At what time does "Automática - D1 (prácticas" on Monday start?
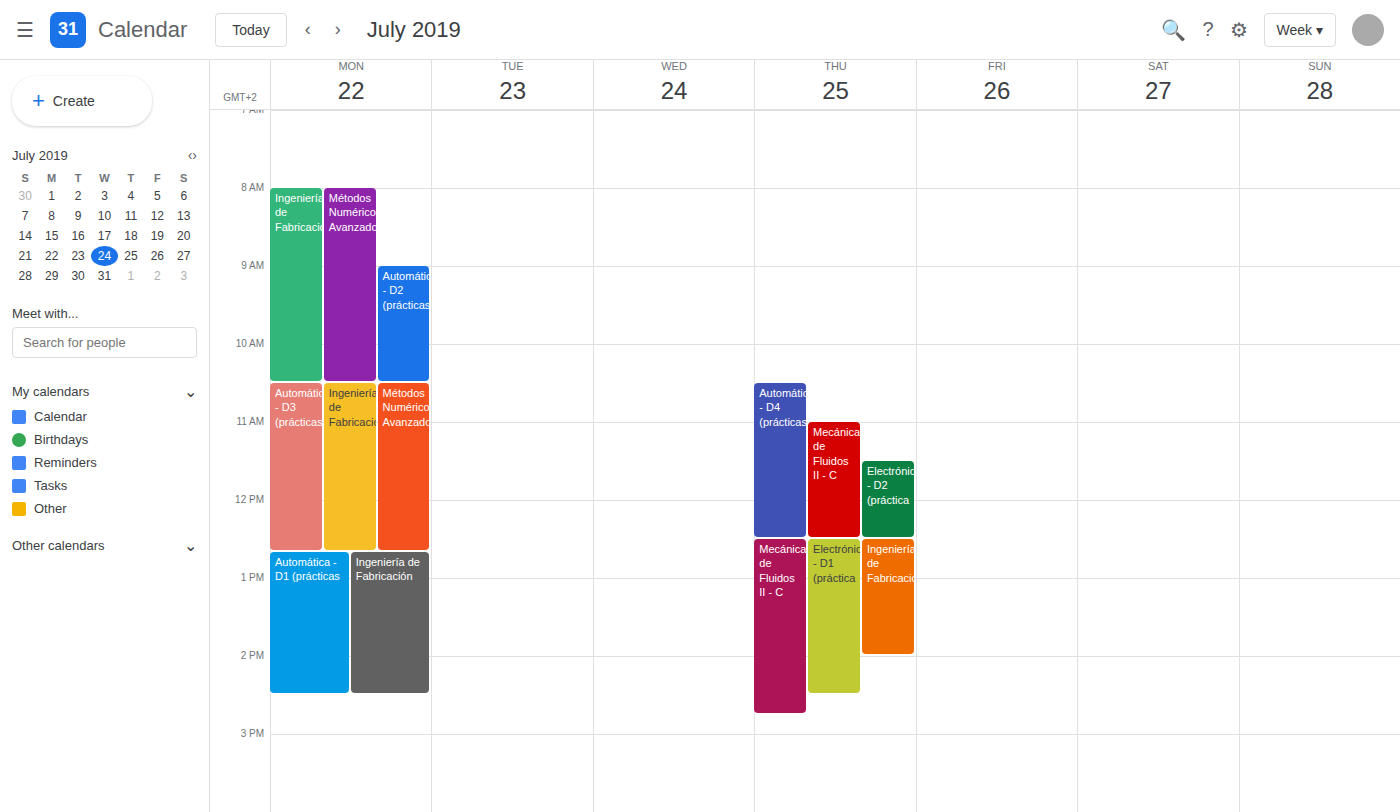
12:40 PM